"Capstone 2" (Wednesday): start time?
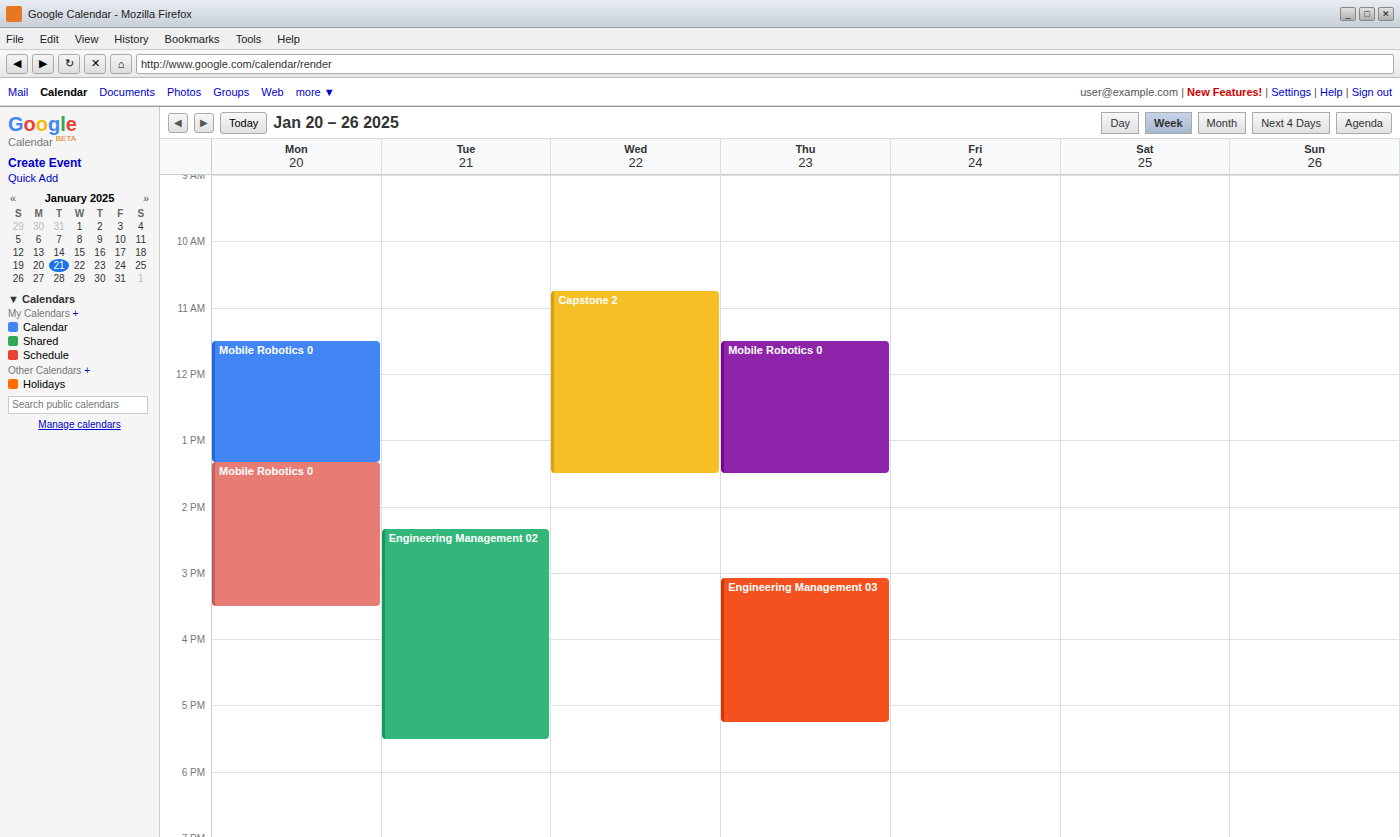
10:45 AM